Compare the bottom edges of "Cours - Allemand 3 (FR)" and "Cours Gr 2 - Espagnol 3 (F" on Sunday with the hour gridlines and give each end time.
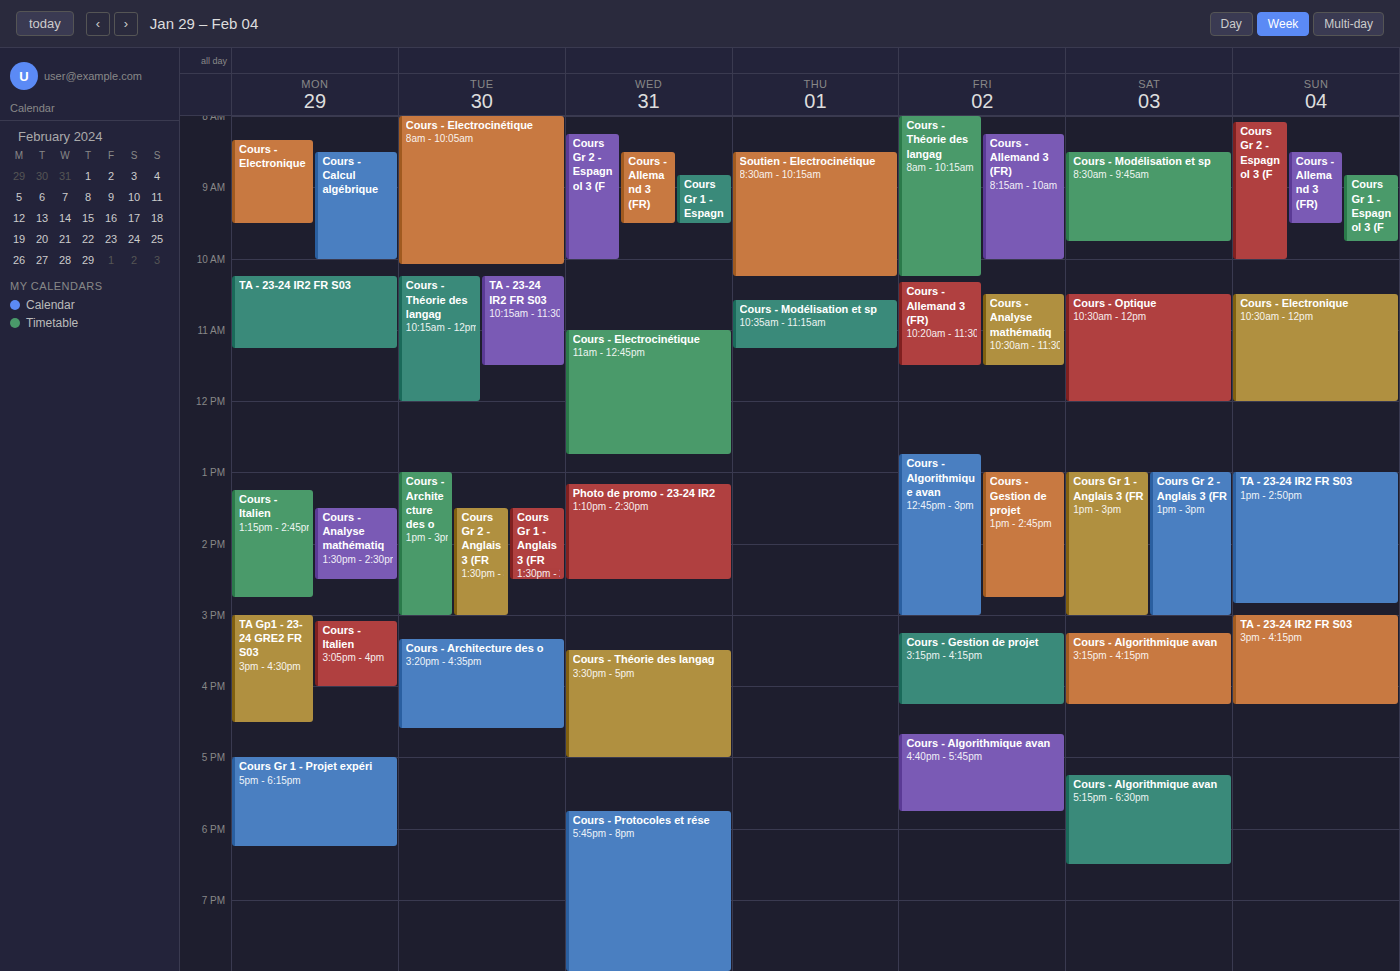
"Cours - Allemand 3 (FR)": 9:30 AM, halfway between the 9 AM and 10 AM lines. "Cours Gr 2 - Espagnol 3 (F": 10:00 AM, exactly on the 10 AM line.